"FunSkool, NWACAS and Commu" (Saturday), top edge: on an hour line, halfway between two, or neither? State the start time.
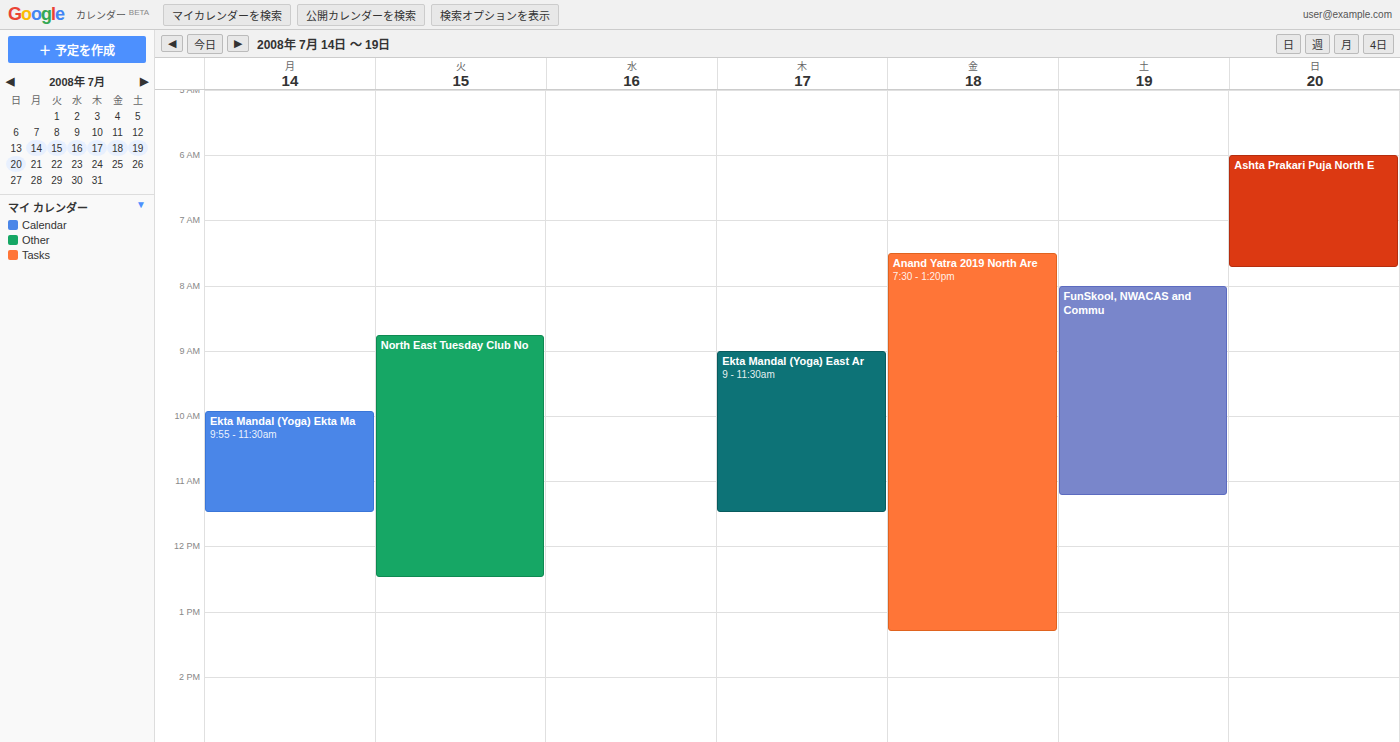
8:00 AM -- exactly on the 8 AM line.